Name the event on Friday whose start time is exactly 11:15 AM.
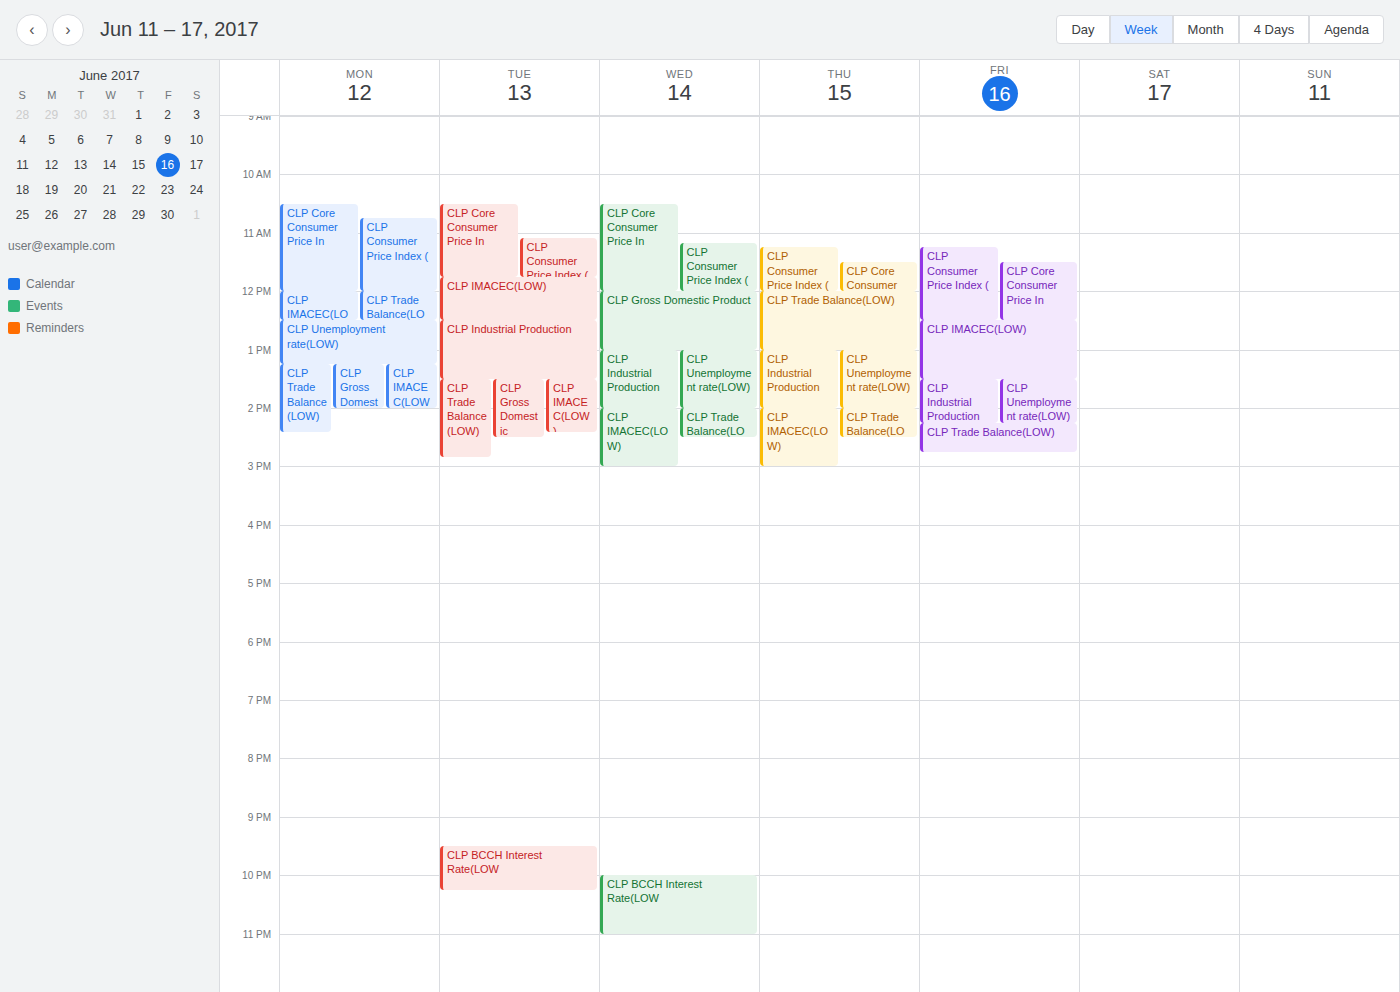
"CLP Consumer Price Index ("